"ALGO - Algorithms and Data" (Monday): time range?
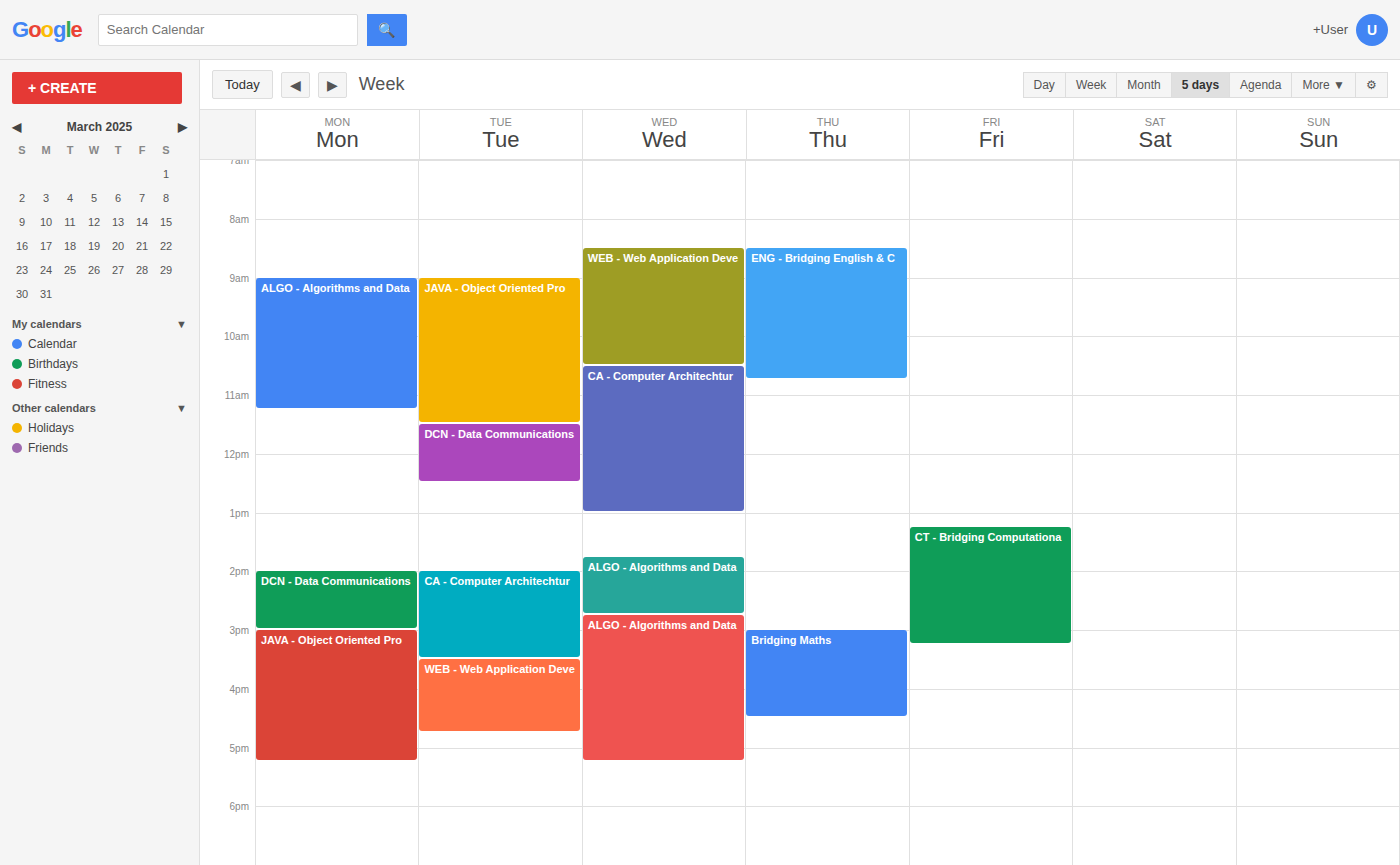
9:00 AM to 11:15 AM